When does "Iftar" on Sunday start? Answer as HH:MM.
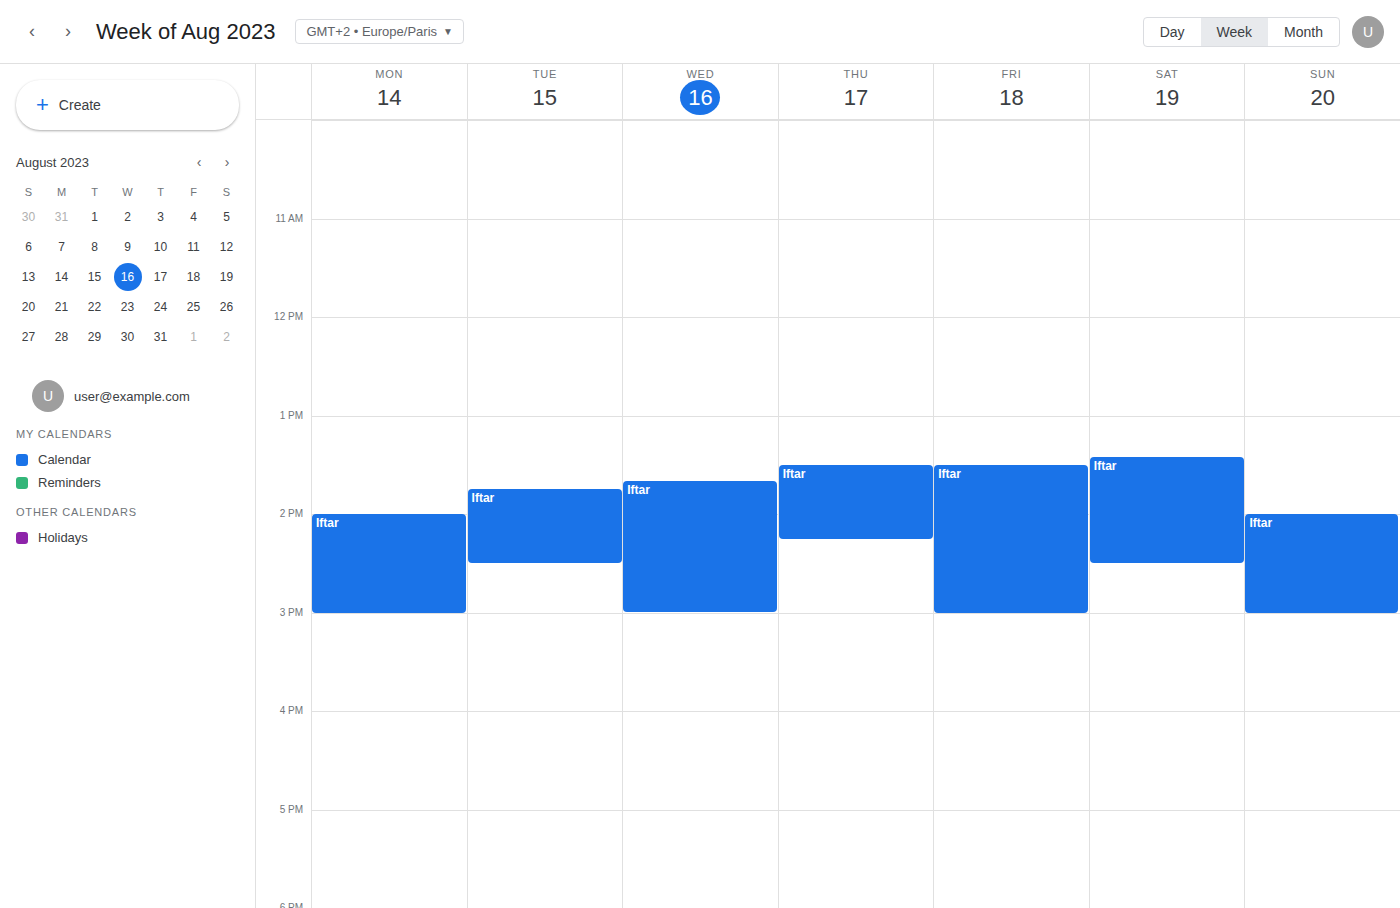
14:00